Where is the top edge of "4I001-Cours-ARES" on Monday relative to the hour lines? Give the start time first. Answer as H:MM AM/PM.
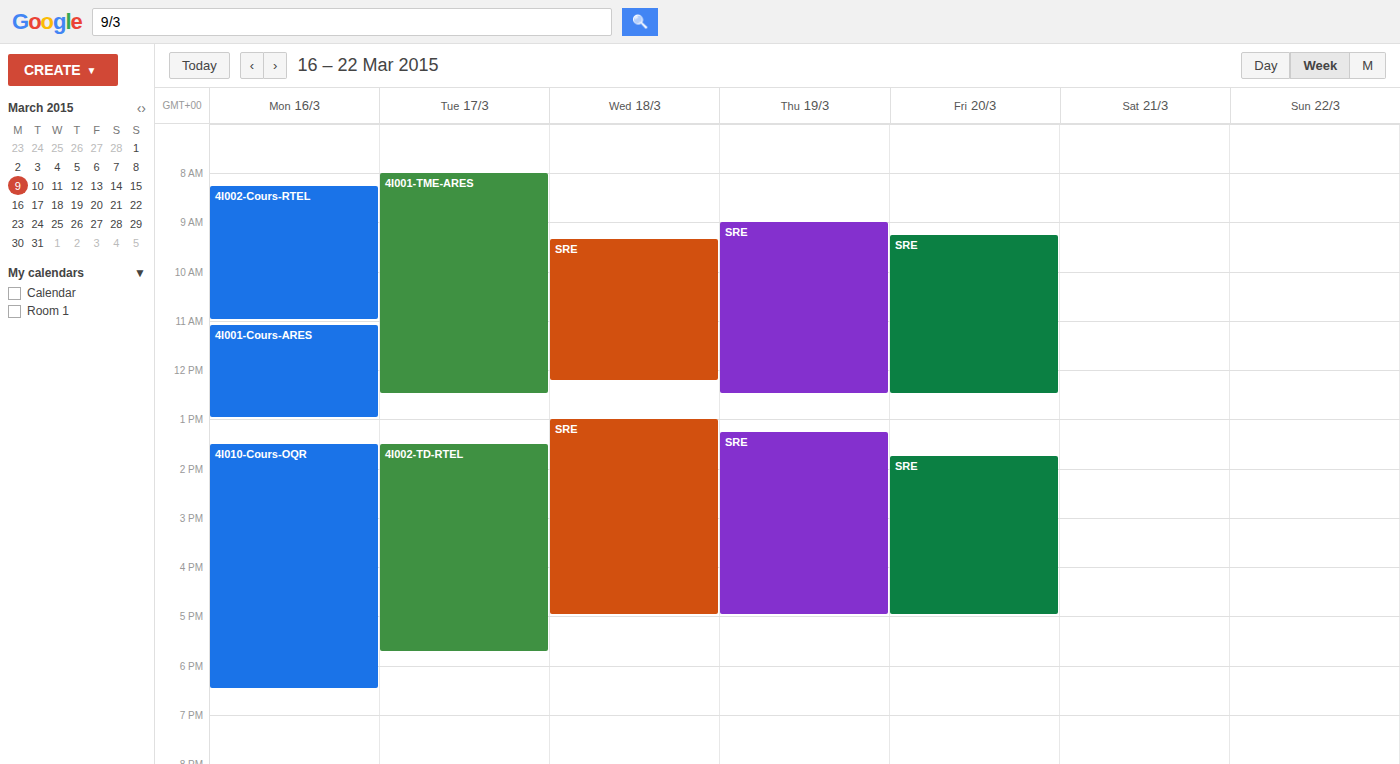
11:05 AM -- neither: 5 minutes below the 11 AM line and 55 minutes above the 12 PM line.